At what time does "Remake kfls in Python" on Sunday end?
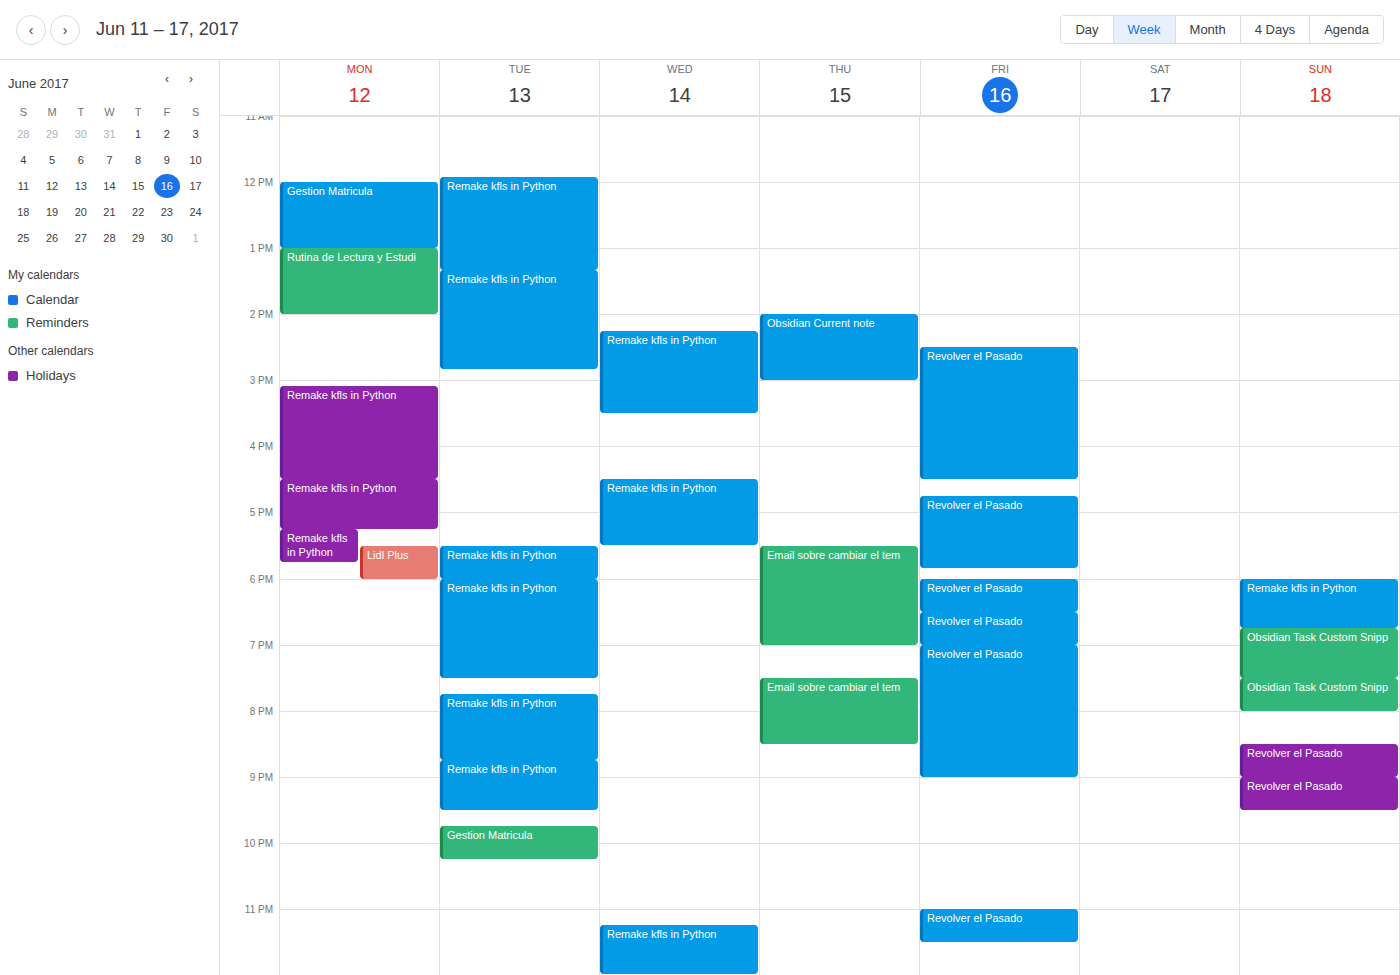
18:45